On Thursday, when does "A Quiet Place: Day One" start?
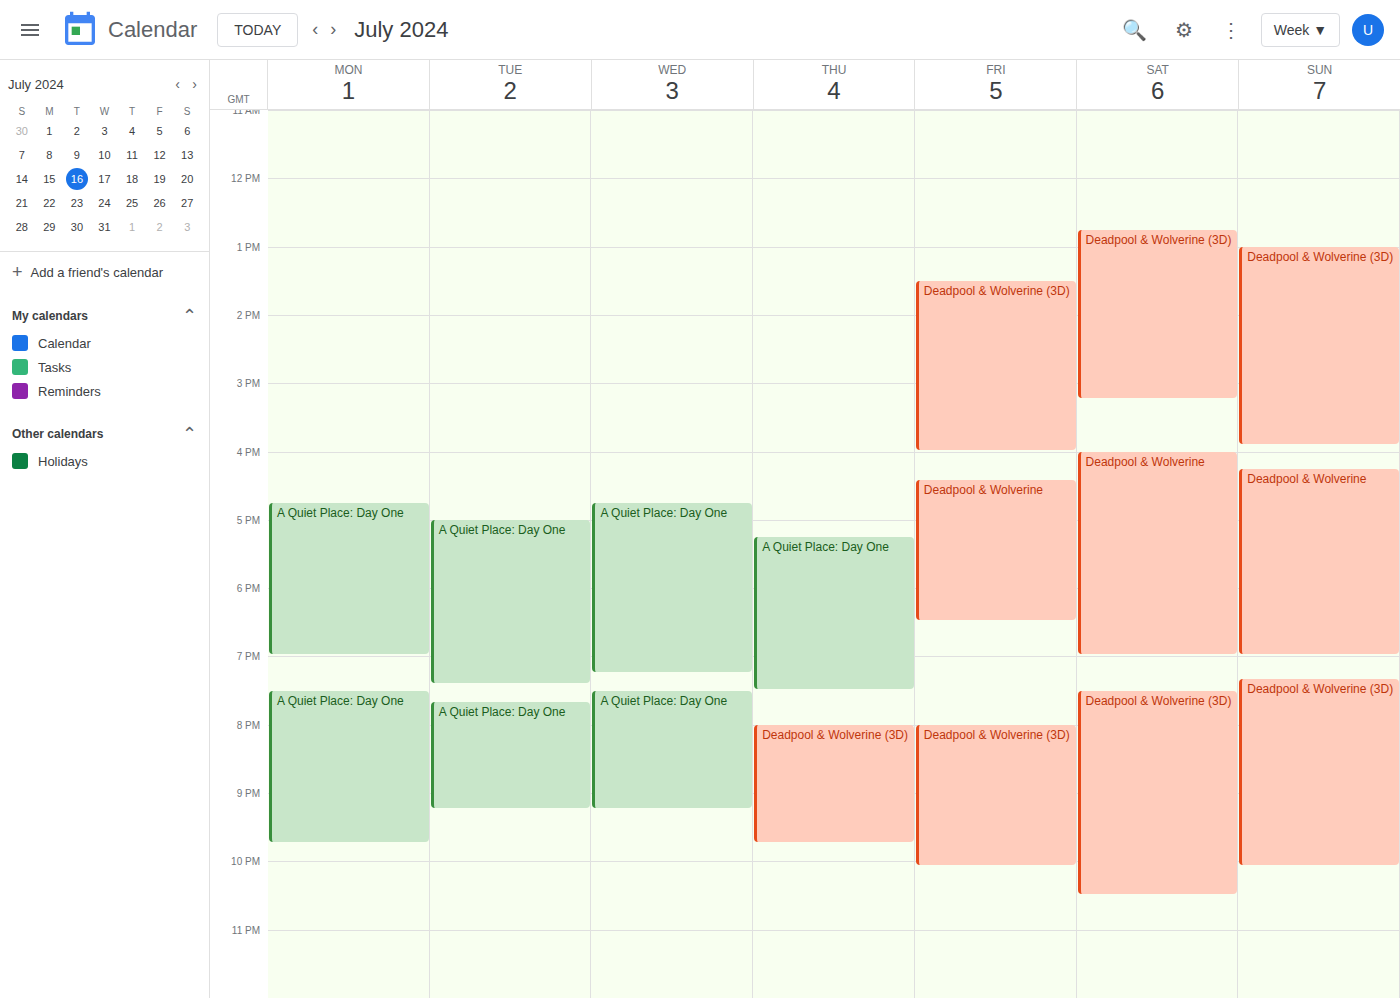
5:15 PM